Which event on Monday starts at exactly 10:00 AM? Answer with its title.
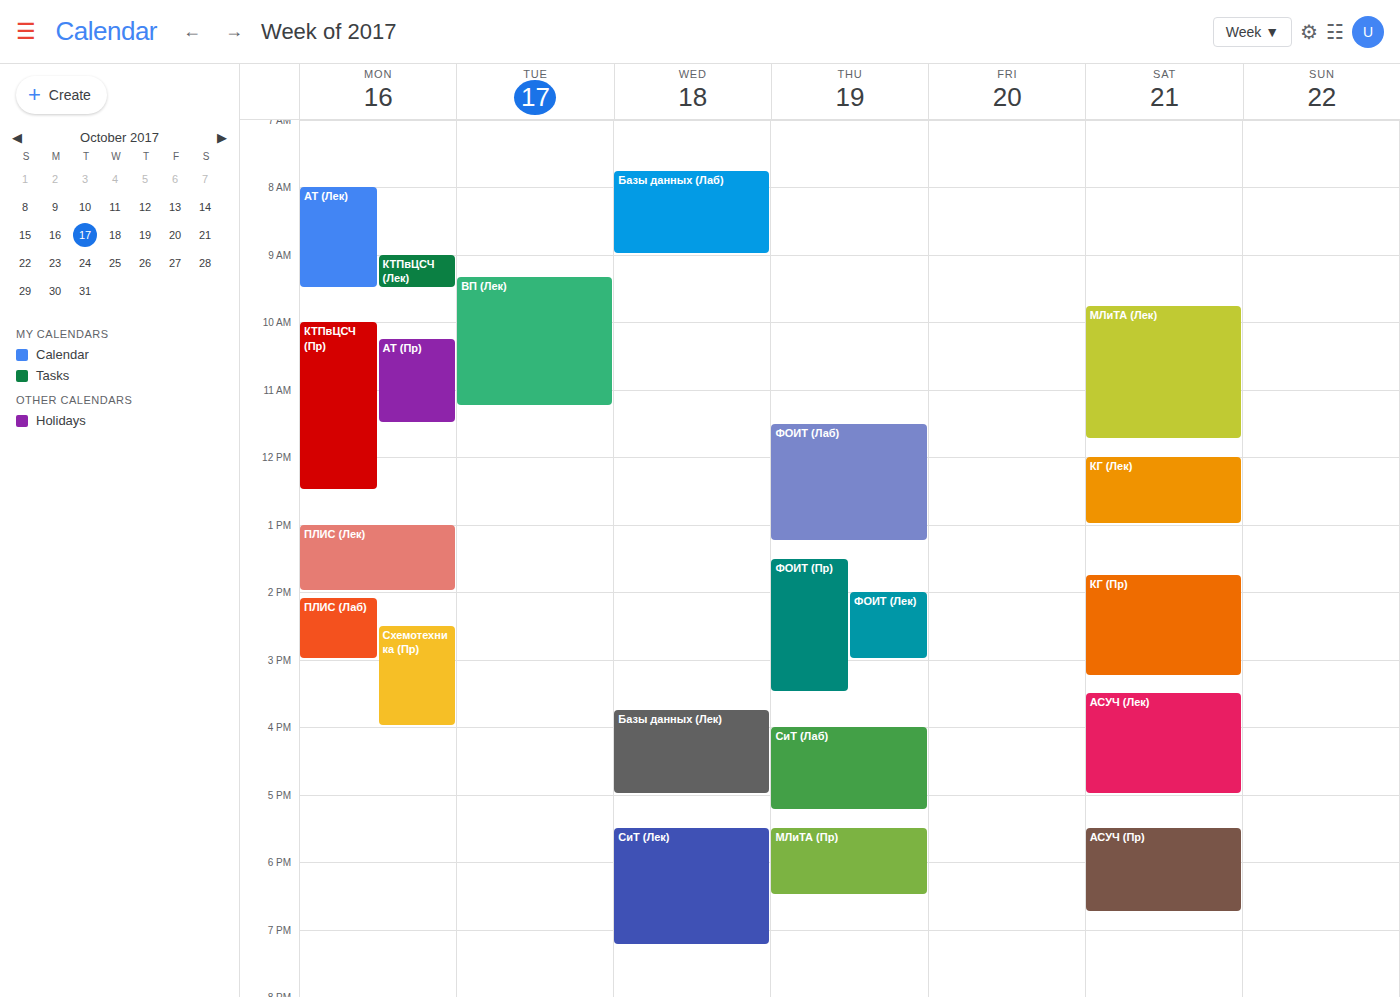
"КТПвЦСЧ (Пр)"